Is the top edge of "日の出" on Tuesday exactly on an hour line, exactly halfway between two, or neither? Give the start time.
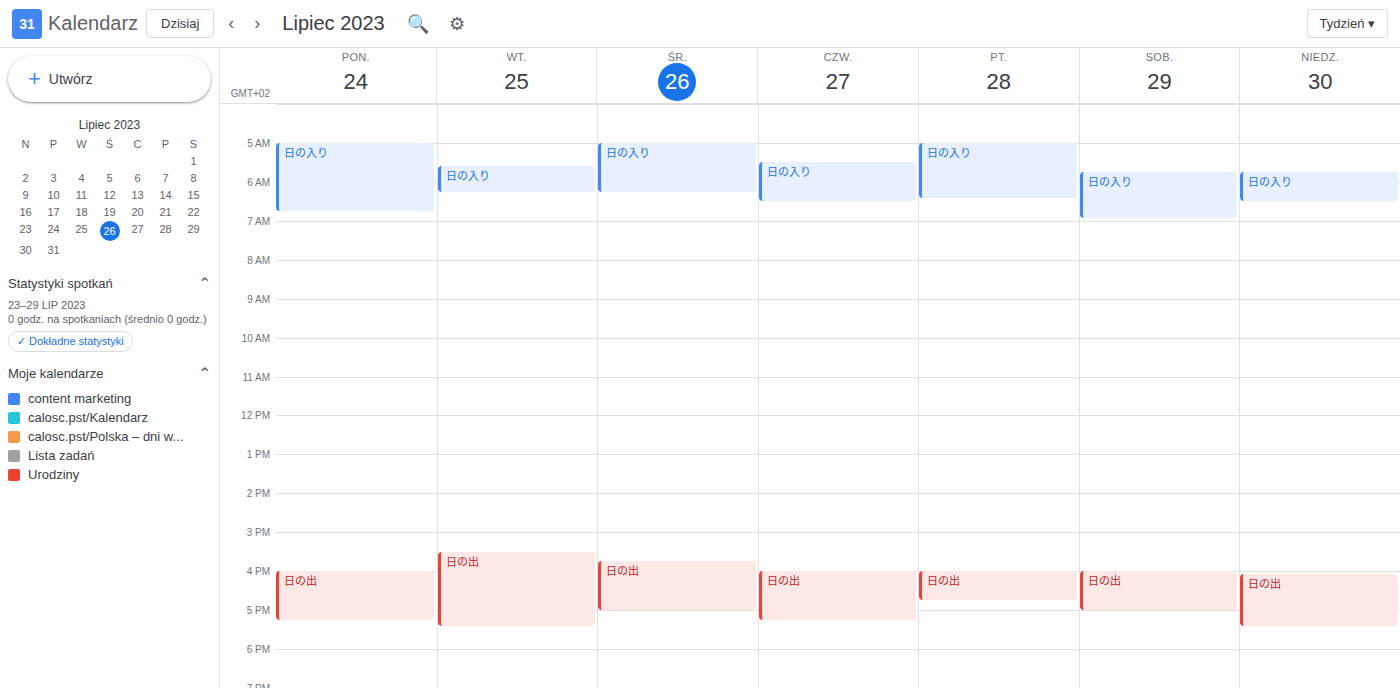
3:30 PM -- halfway between the 3 PM and 4 PM lines.